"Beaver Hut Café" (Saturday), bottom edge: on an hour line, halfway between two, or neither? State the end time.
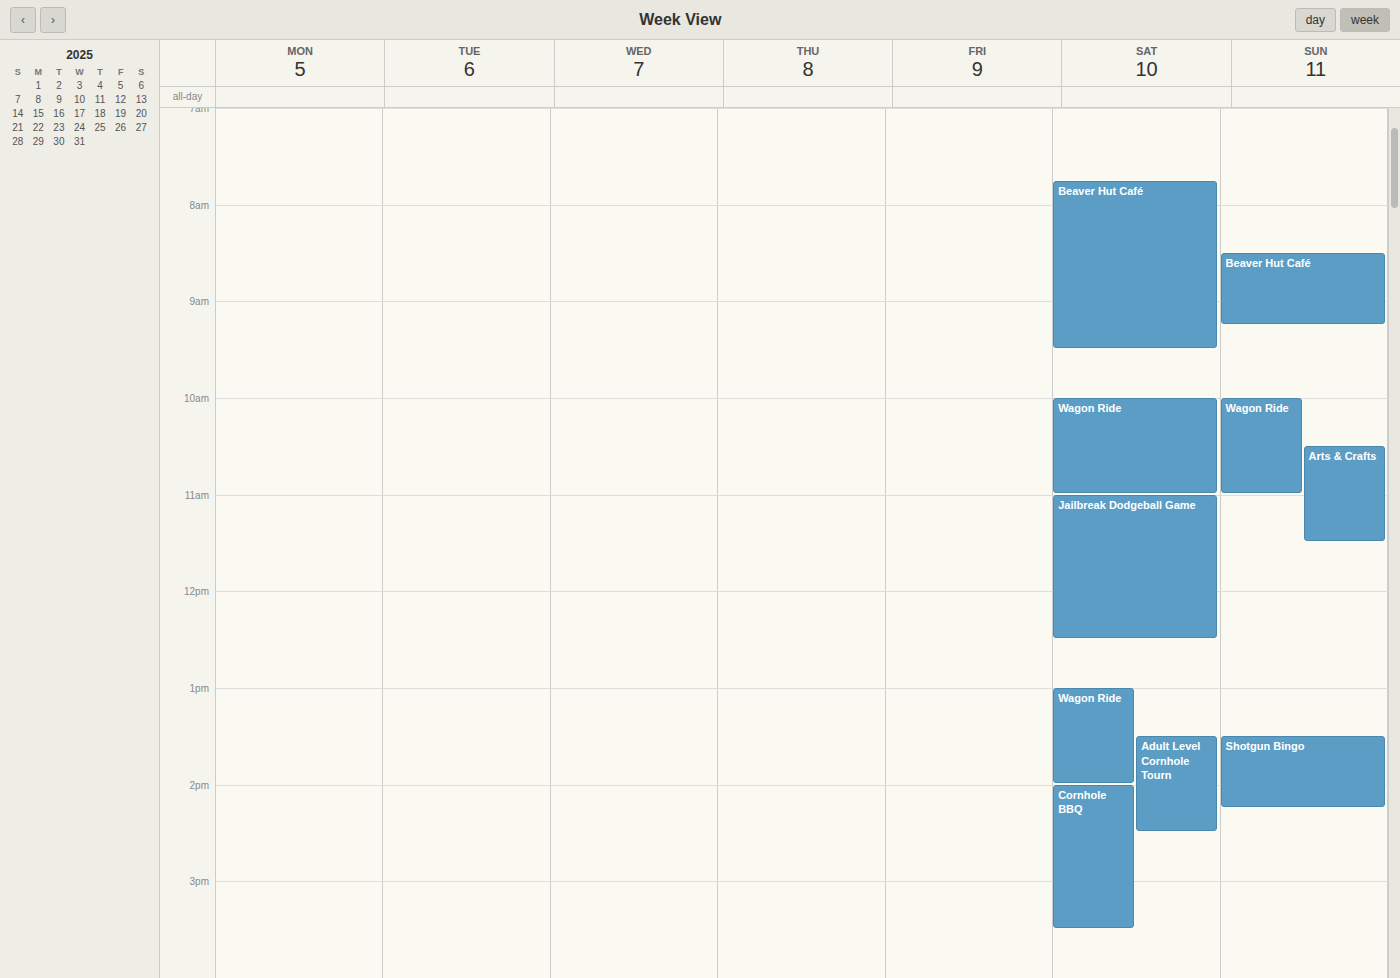
9:30 AM -- halfway between the 9 AM and 10 AM lines.